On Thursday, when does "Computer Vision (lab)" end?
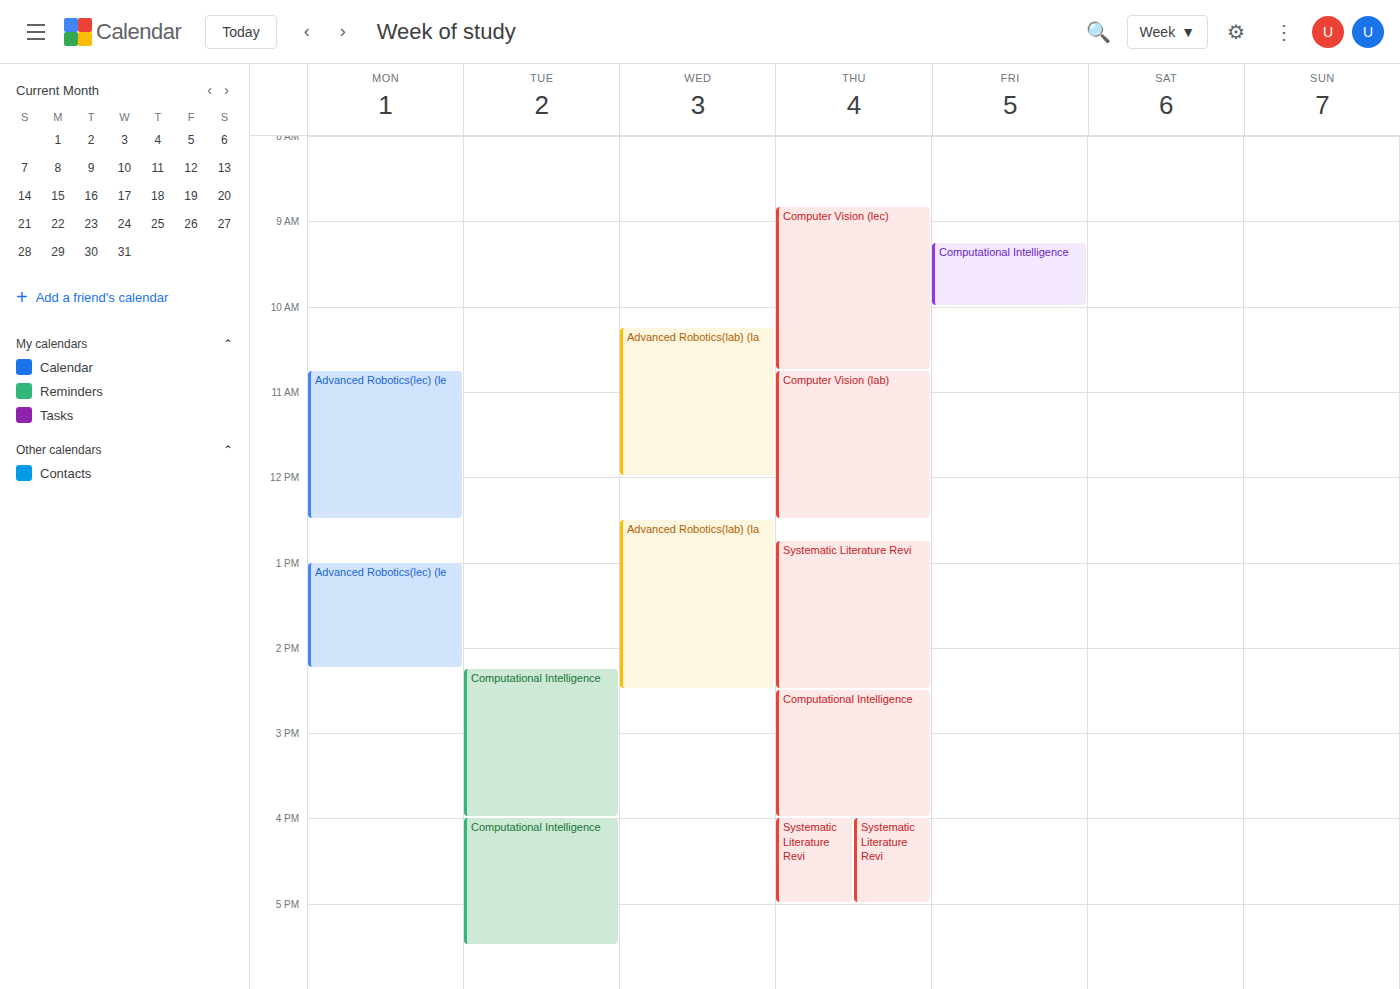
12:30 PM